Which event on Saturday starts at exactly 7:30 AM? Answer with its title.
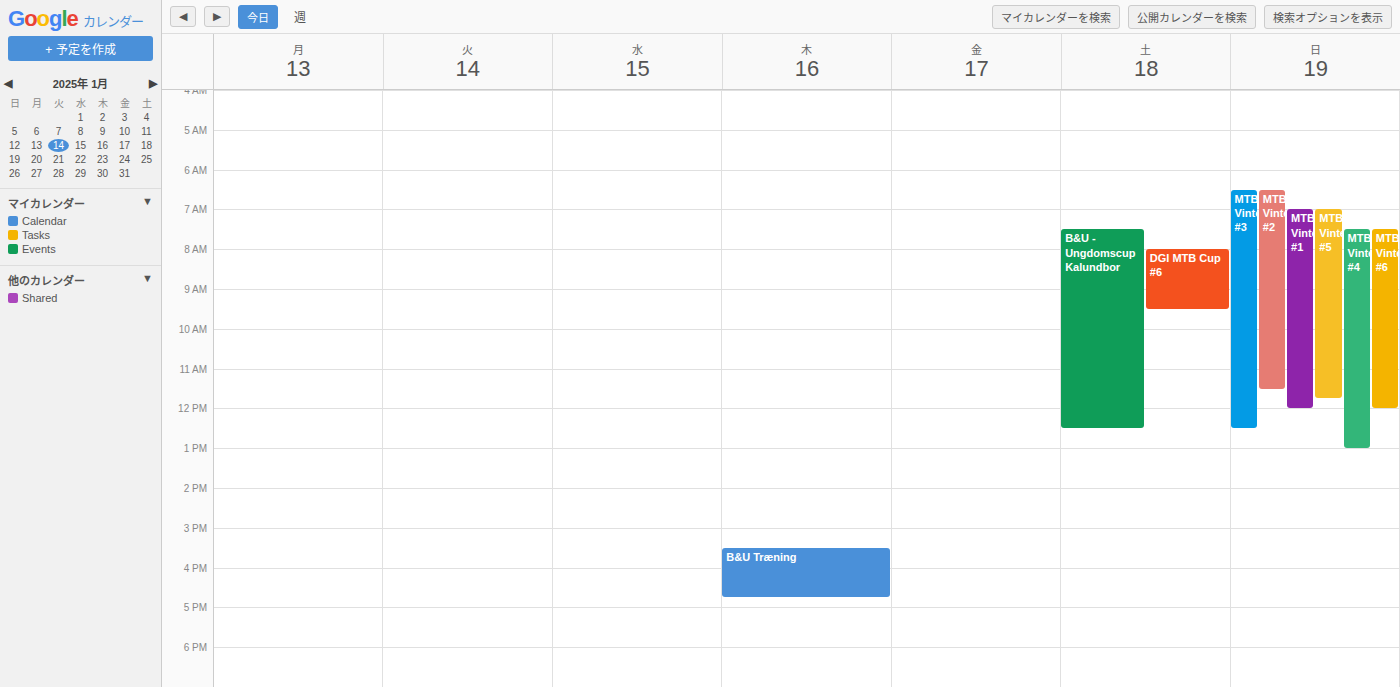
"B&U - Ungdomscup Kalundbor"